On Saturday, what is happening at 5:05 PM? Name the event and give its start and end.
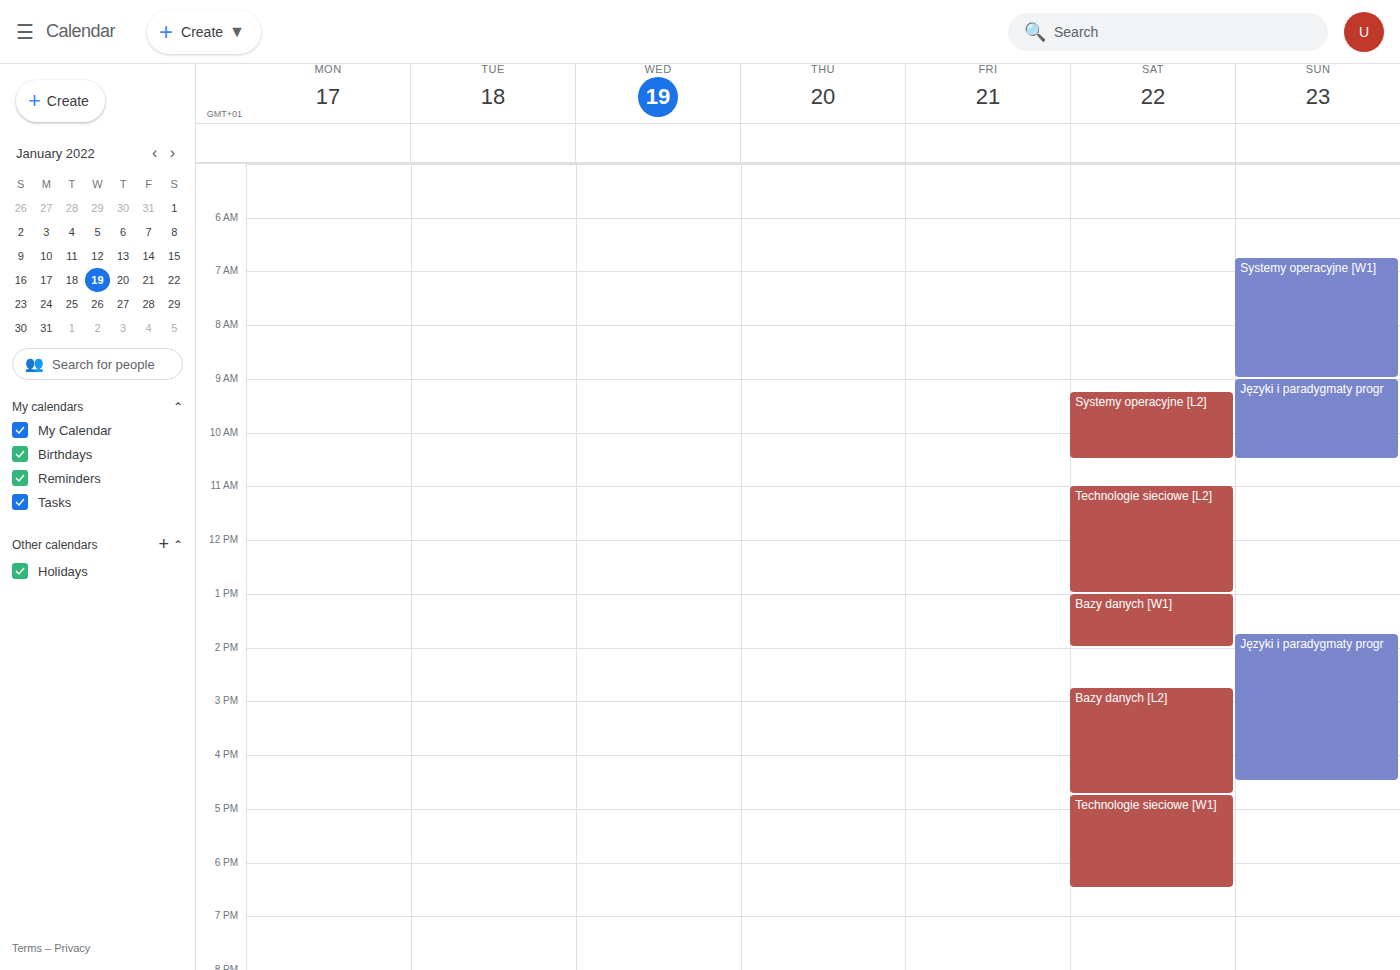
"Technologie sieciowe [W1]", 4:45 PM to 6:30 PM